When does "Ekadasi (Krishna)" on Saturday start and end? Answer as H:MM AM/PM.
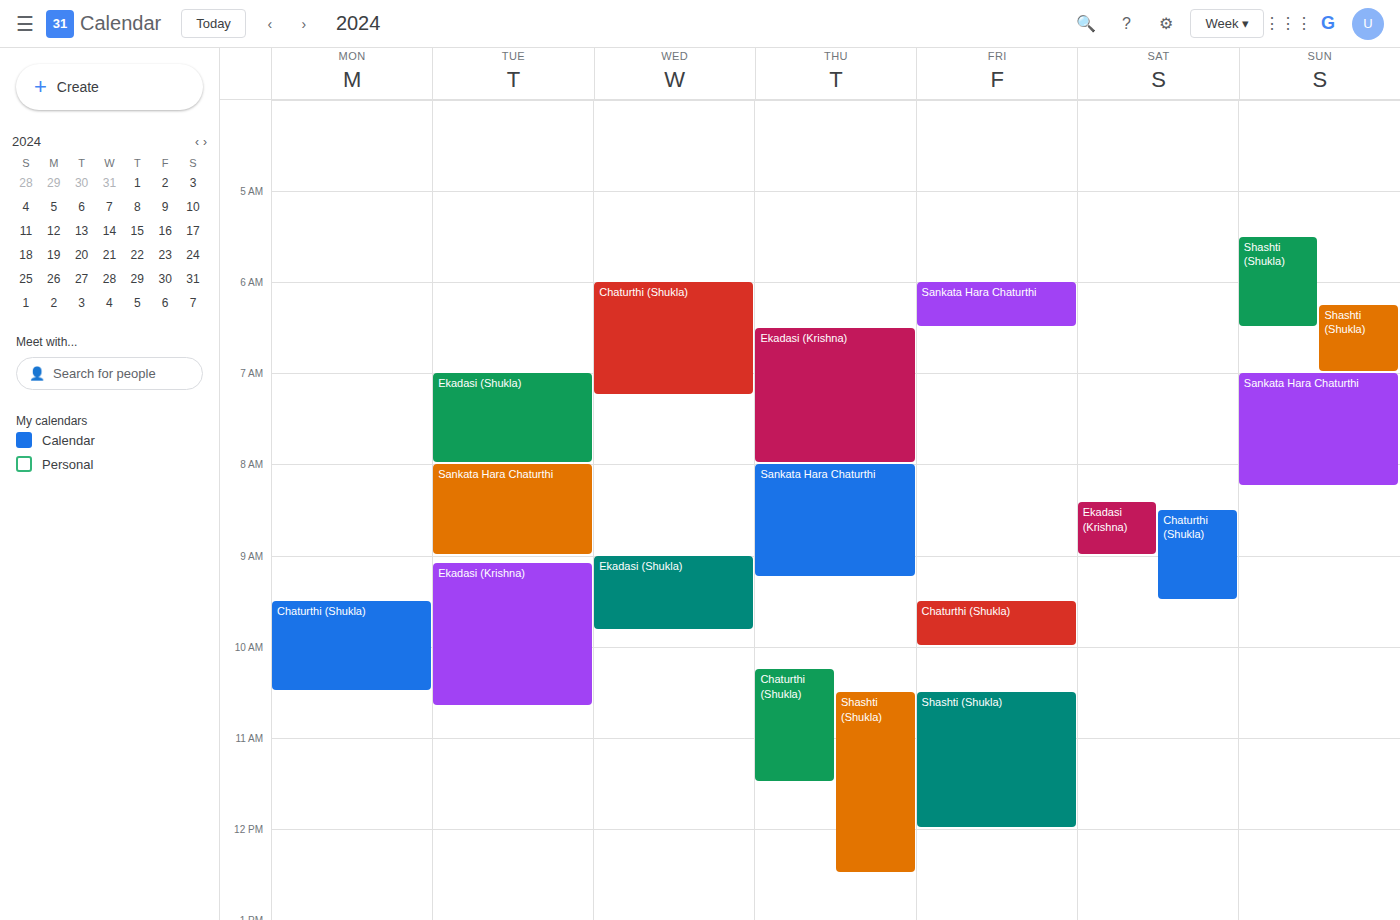
8:25 AM to 9:00 AM